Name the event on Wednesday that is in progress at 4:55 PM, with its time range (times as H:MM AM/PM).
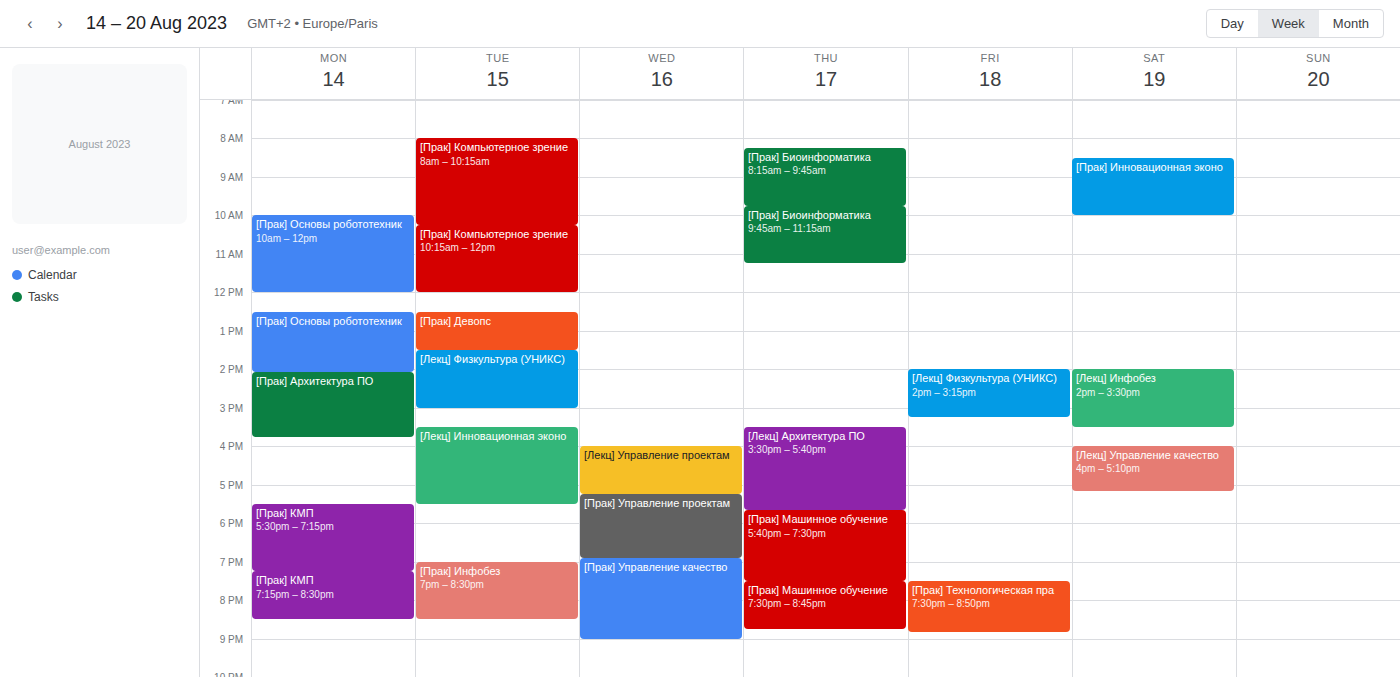
"[Лекц] Управление проектам", 4:00 PM to 5:15 PM